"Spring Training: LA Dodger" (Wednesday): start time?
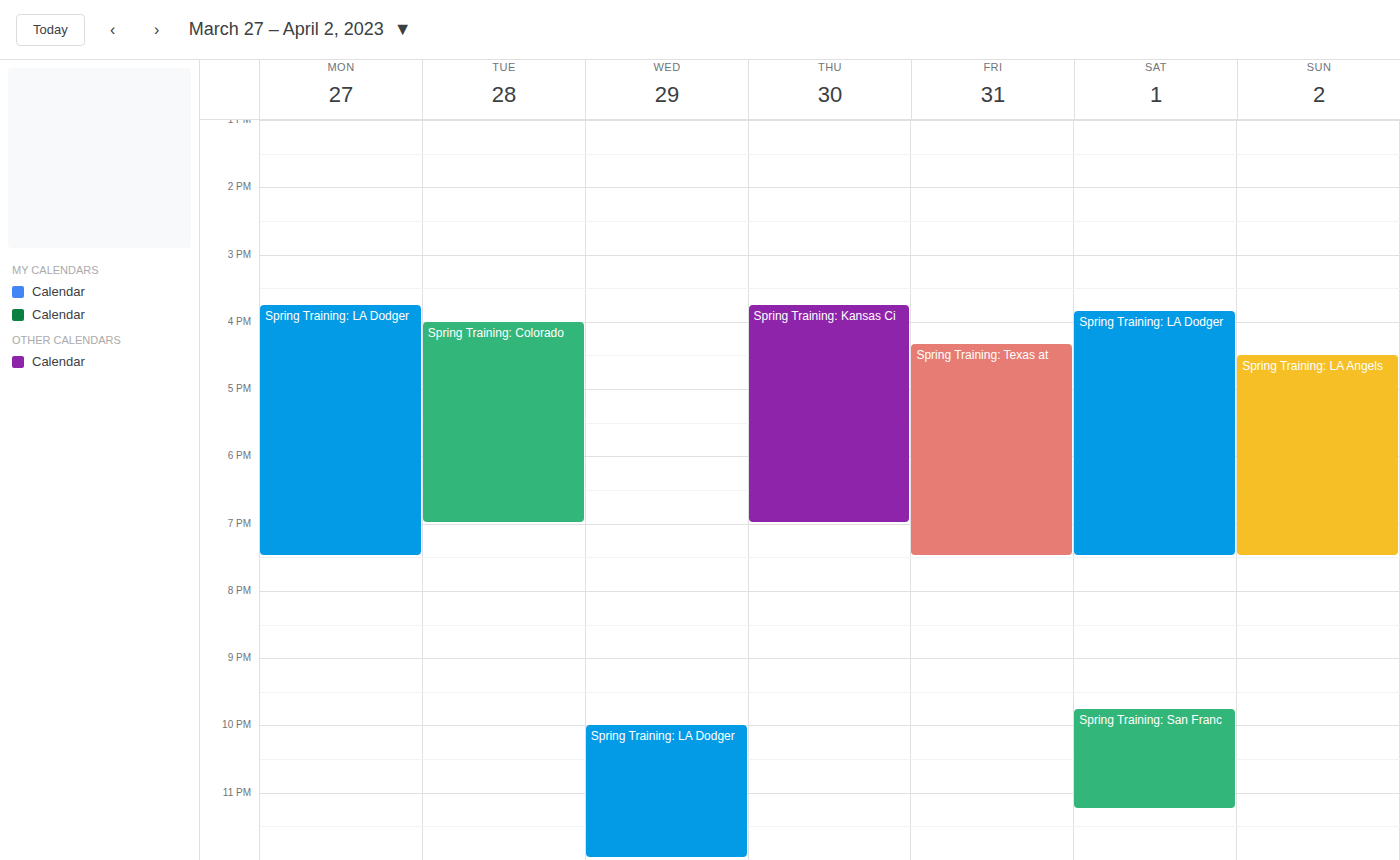
10:00 PM